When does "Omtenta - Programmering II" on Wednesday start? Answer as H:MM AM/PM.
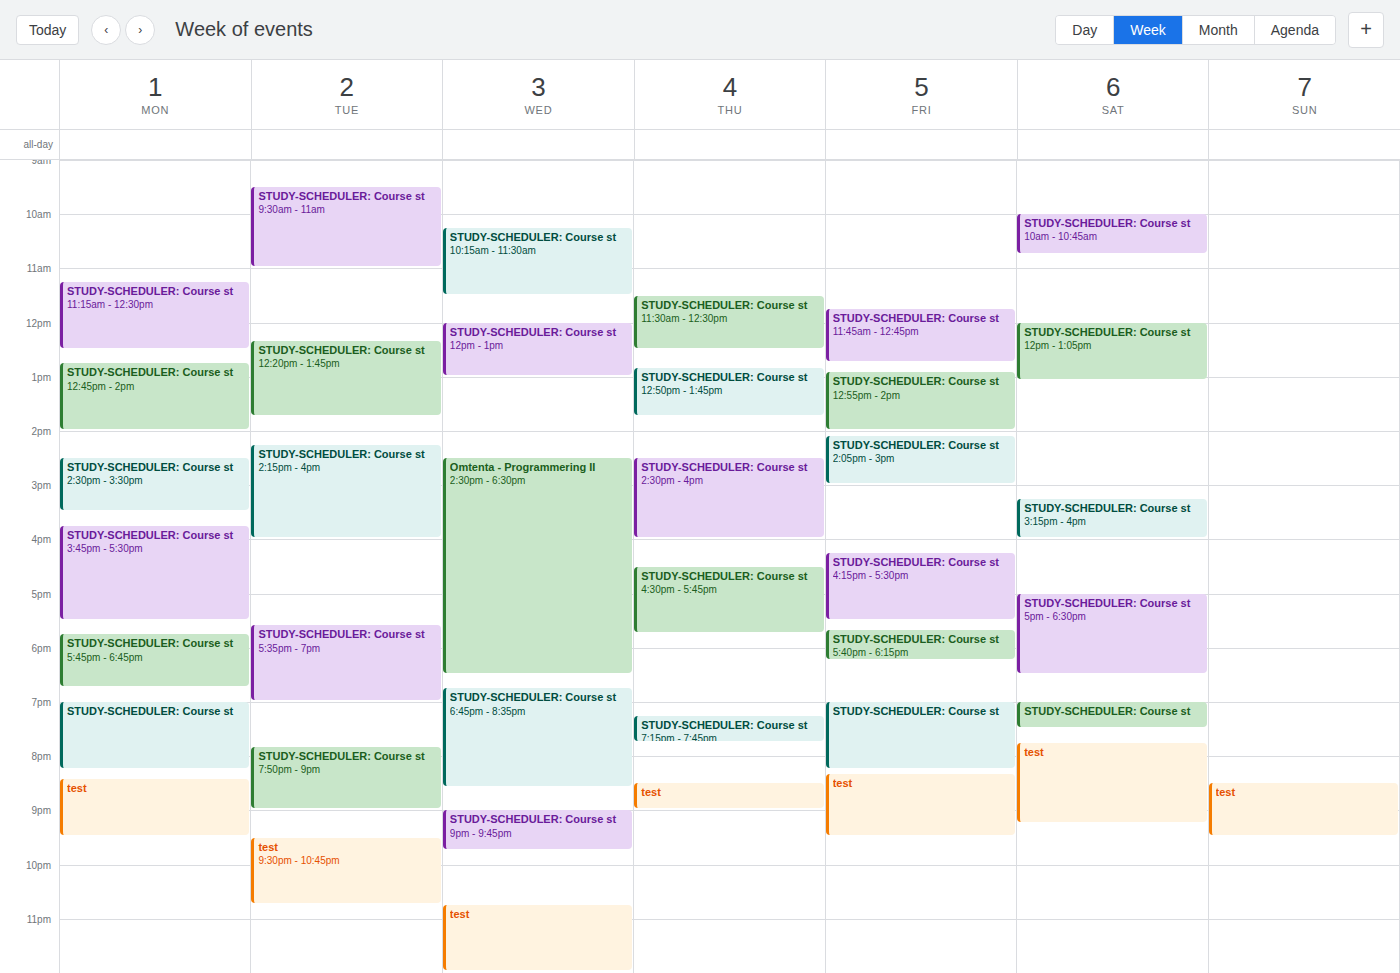
2:30 PM